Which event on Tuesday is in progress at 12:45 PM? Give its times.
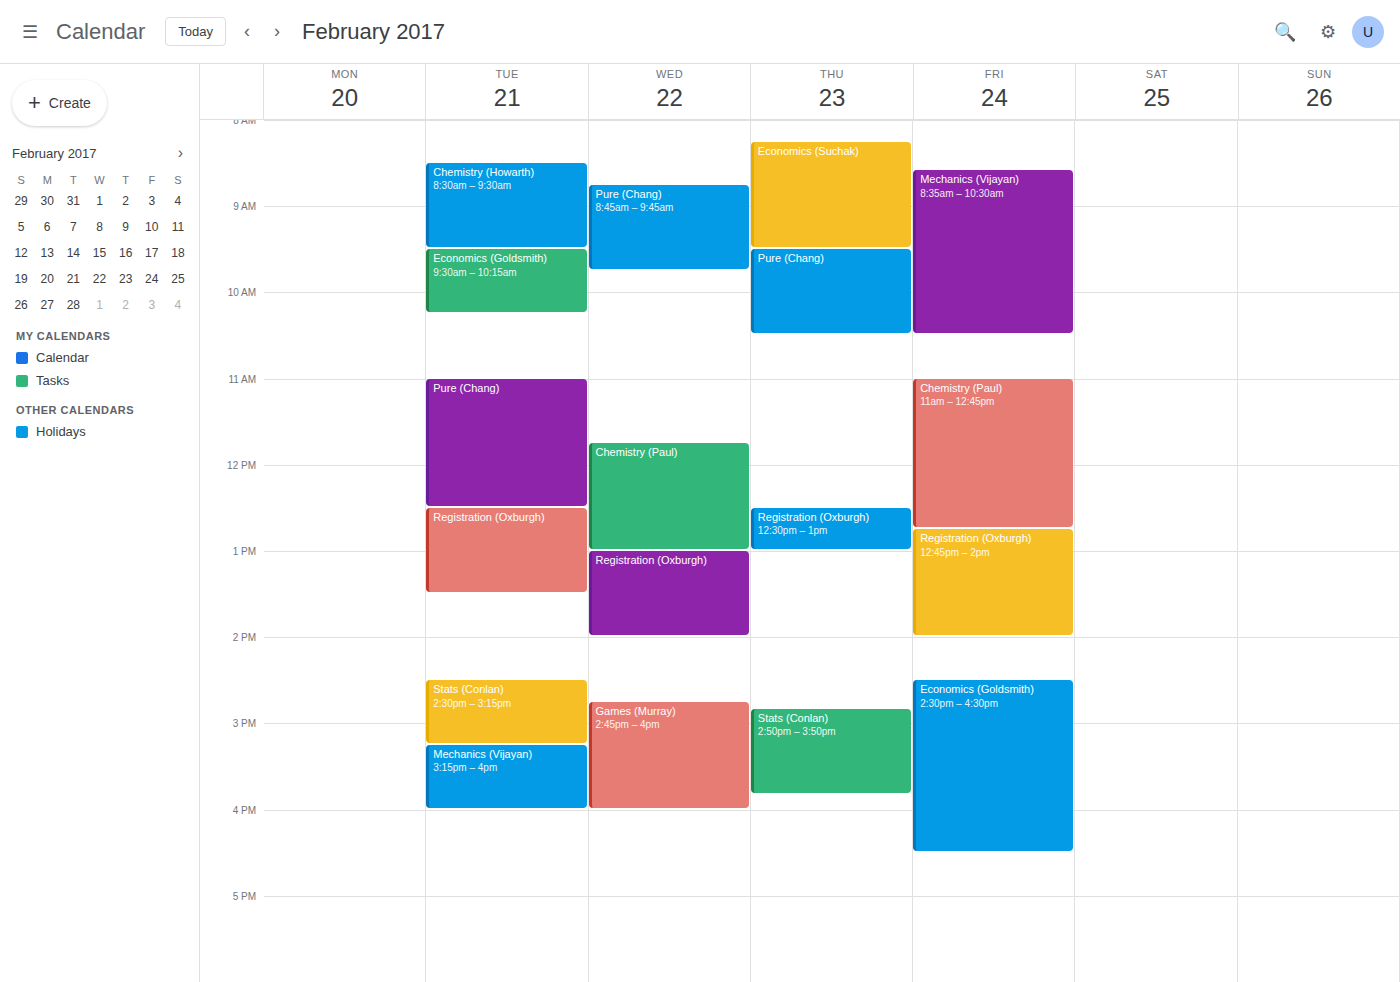
"Registration (Oxburgh)", 12:30 PM to 1:30 PM